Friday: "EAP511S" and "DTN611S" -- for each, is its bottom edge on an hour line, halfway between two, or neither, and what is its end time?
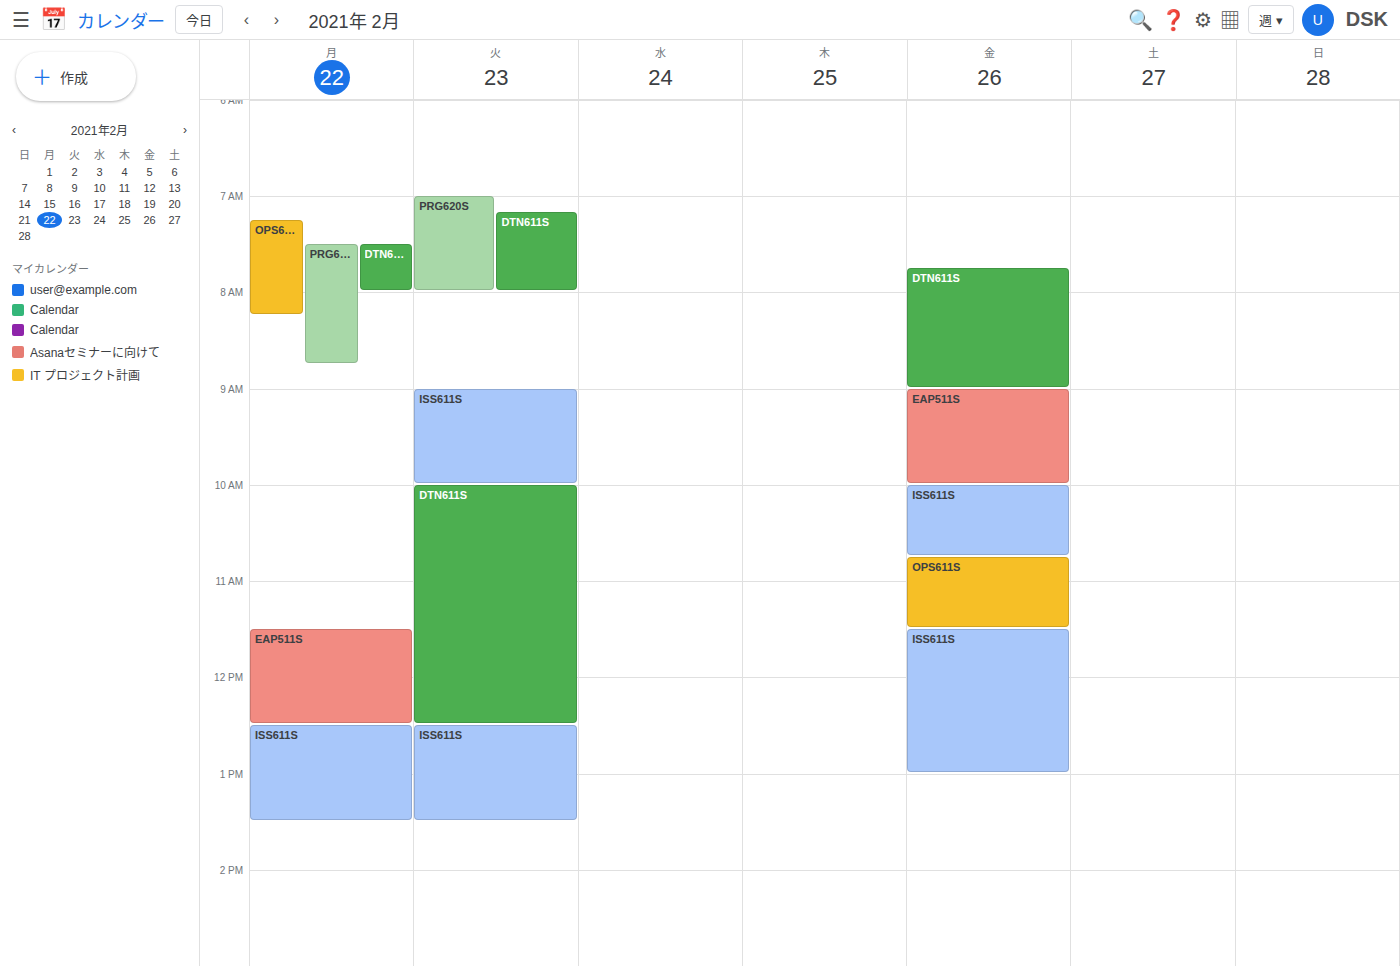
"EAP511S": 10:00 AM, exactly on the 10 AM line. "DTN611S": 9:00 AM, exactly on the 9 AM line.